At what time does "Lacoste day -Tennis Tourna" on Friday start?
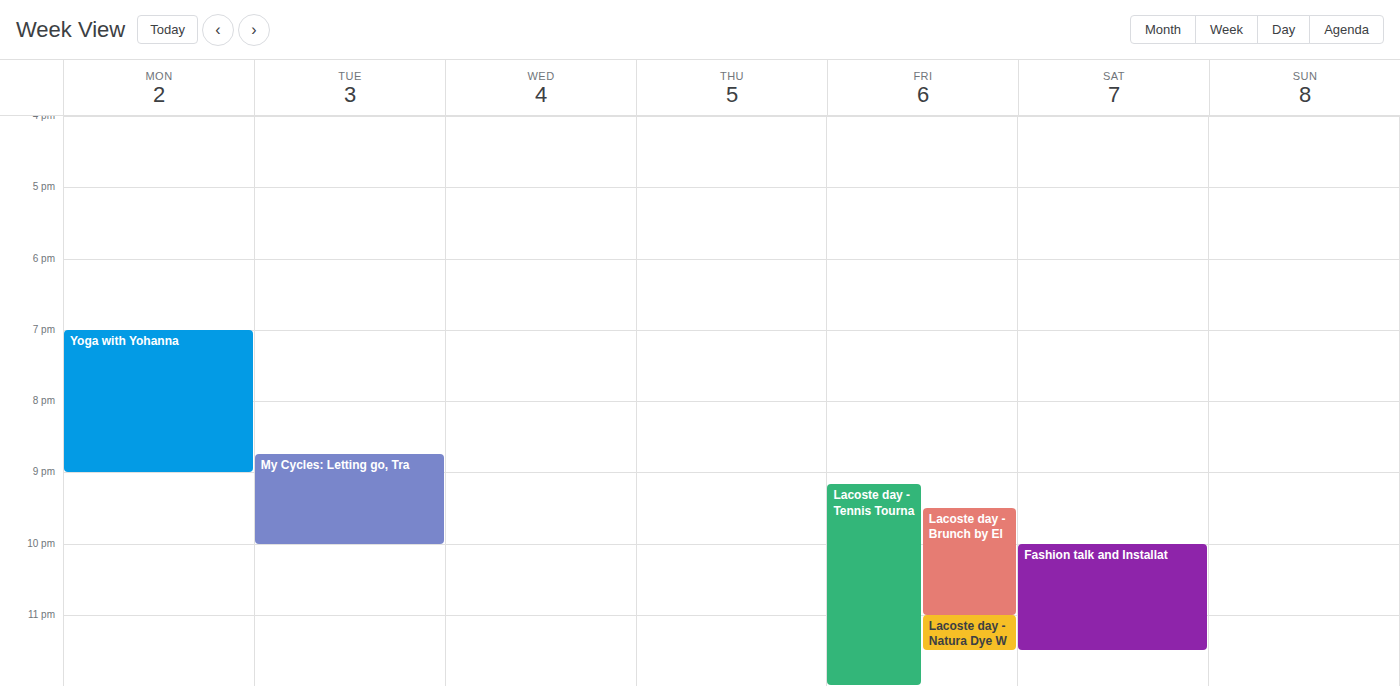
9:10 PM